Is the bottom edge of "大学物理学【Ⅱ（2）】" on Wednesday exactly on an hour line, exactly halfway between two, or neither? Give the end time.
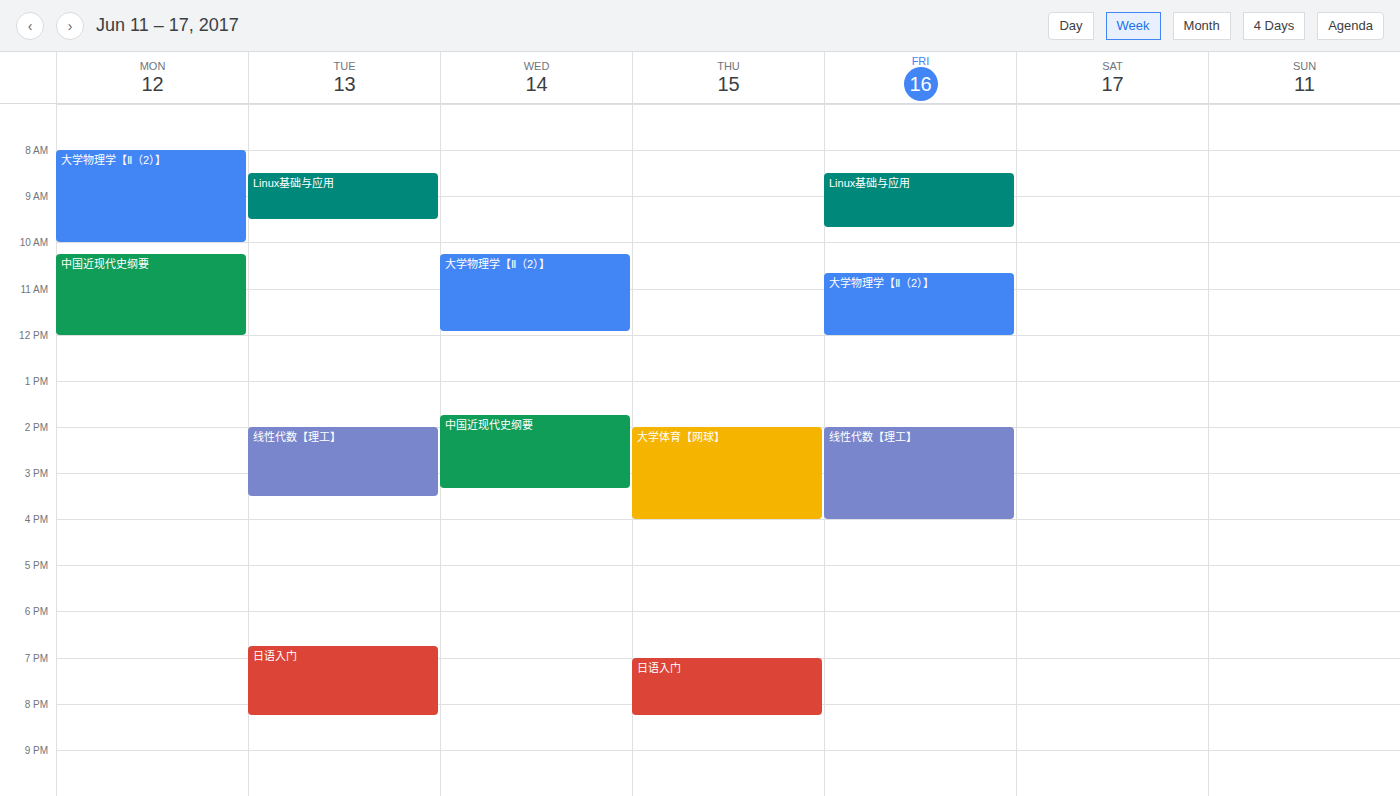
11:55 AM -- neither: 55 minutes below the 11 AM line and 5 minutes above the 12 PM line.